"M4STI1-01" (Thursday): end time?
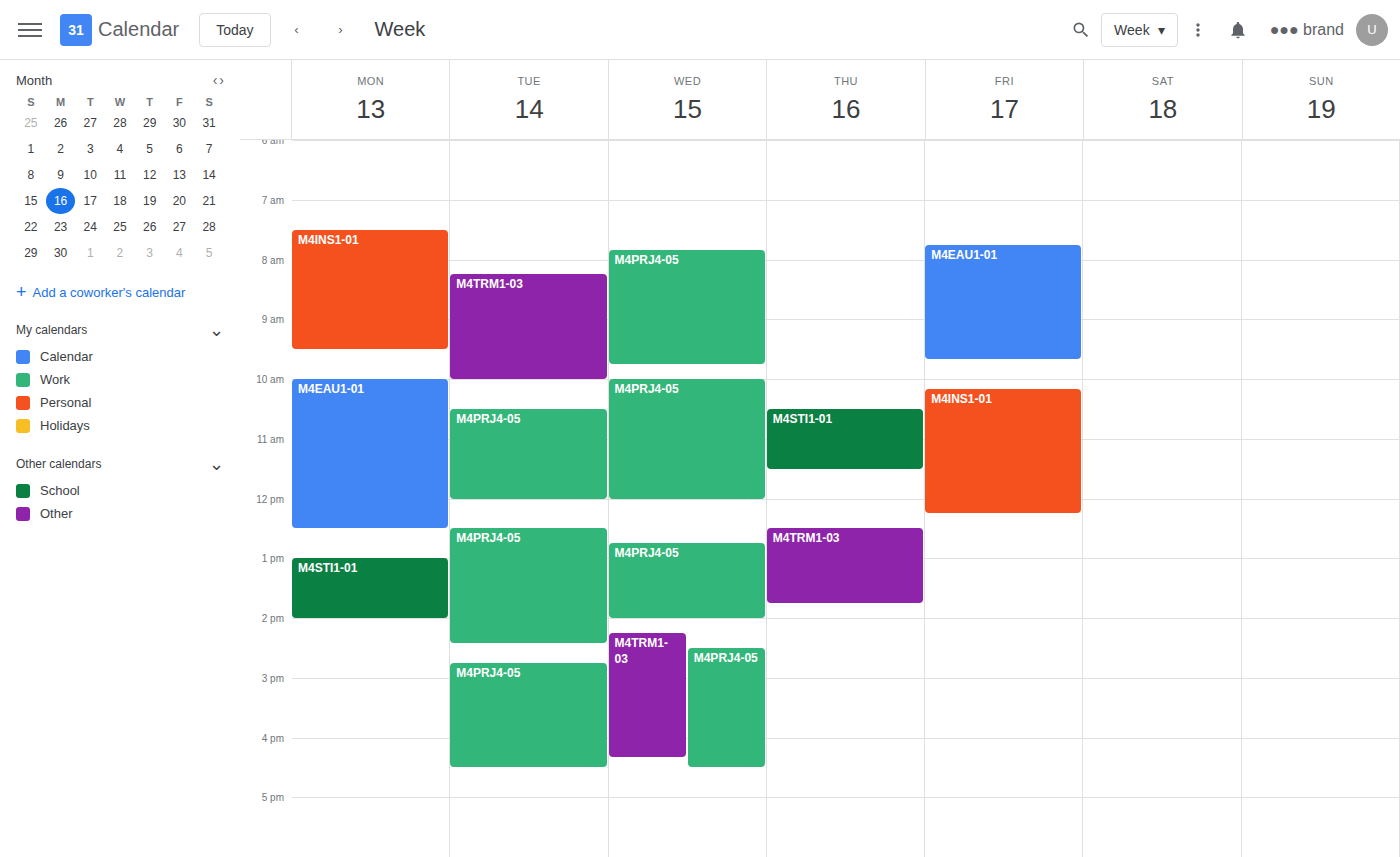
11:30 AM